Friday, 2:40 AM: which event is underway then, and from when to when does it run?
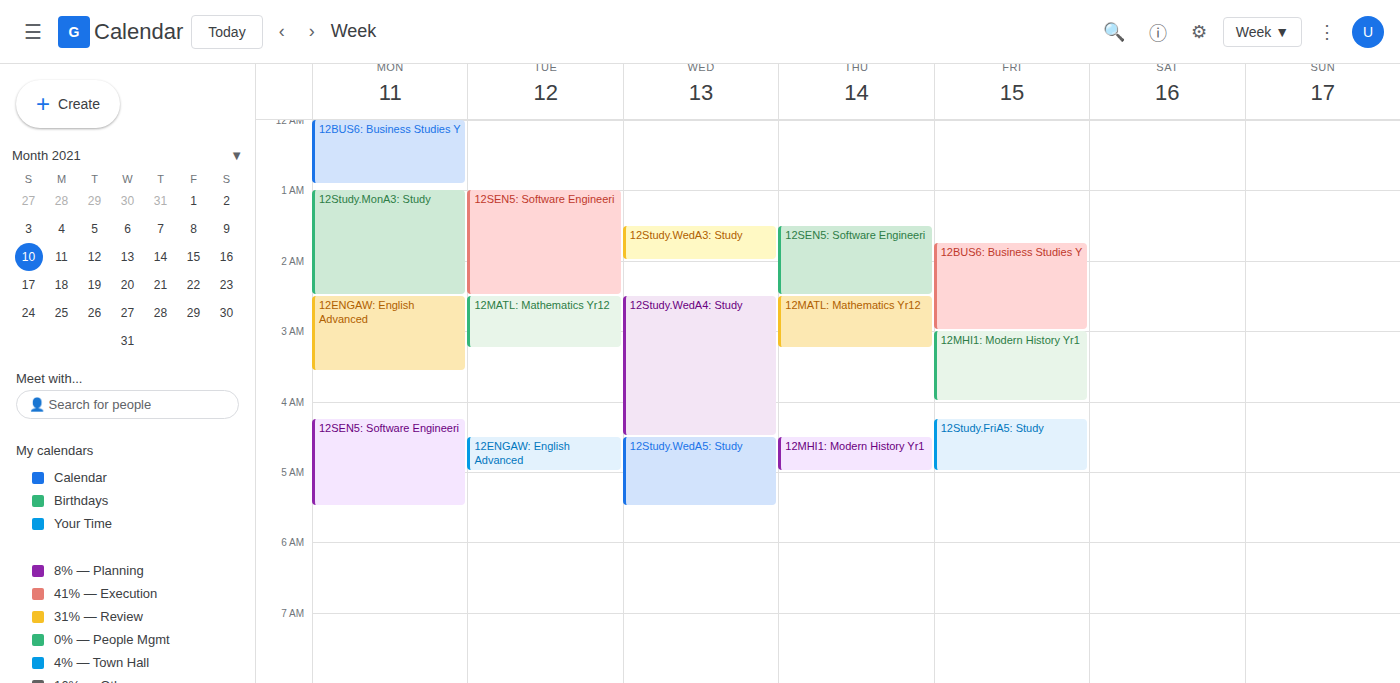
"12BUS6: Business Studies Y", 1:45 AM to 3:00 AM